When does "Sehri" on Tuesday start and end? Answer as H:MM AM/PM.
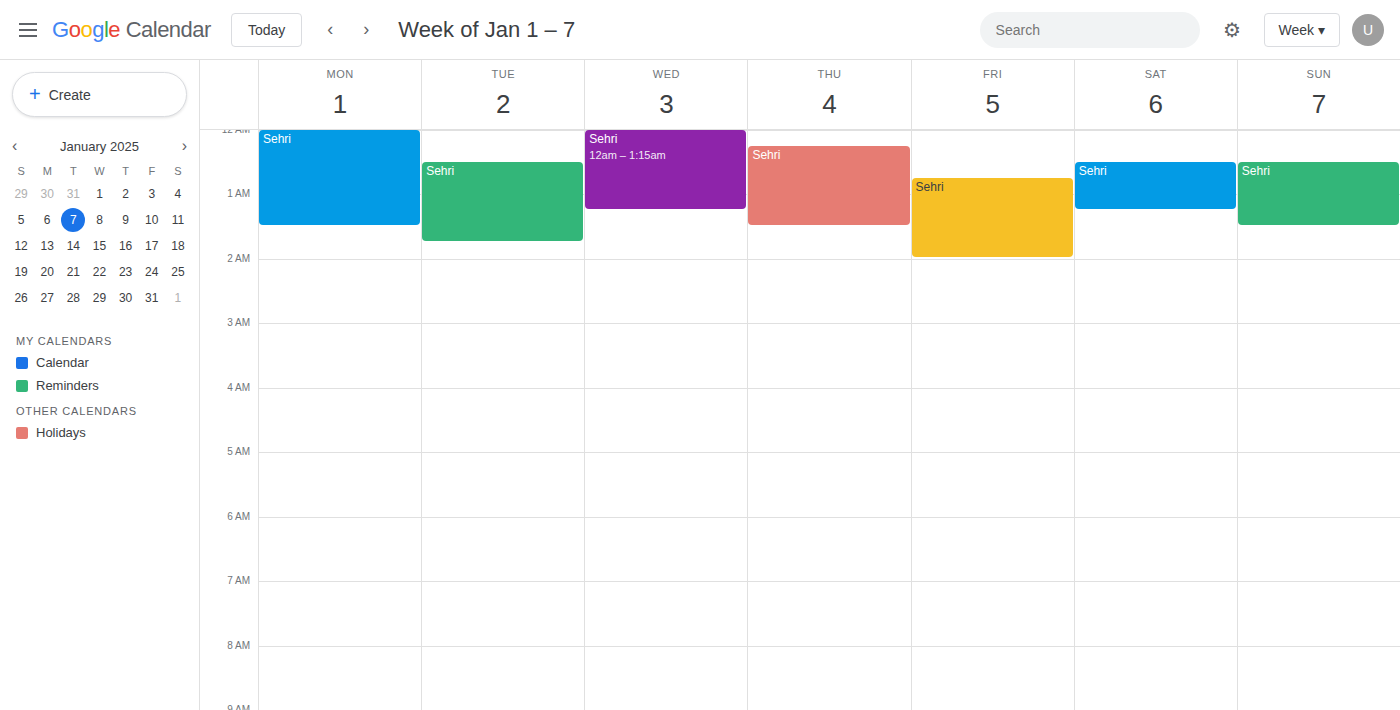
12:30 AM to 1:45 AM